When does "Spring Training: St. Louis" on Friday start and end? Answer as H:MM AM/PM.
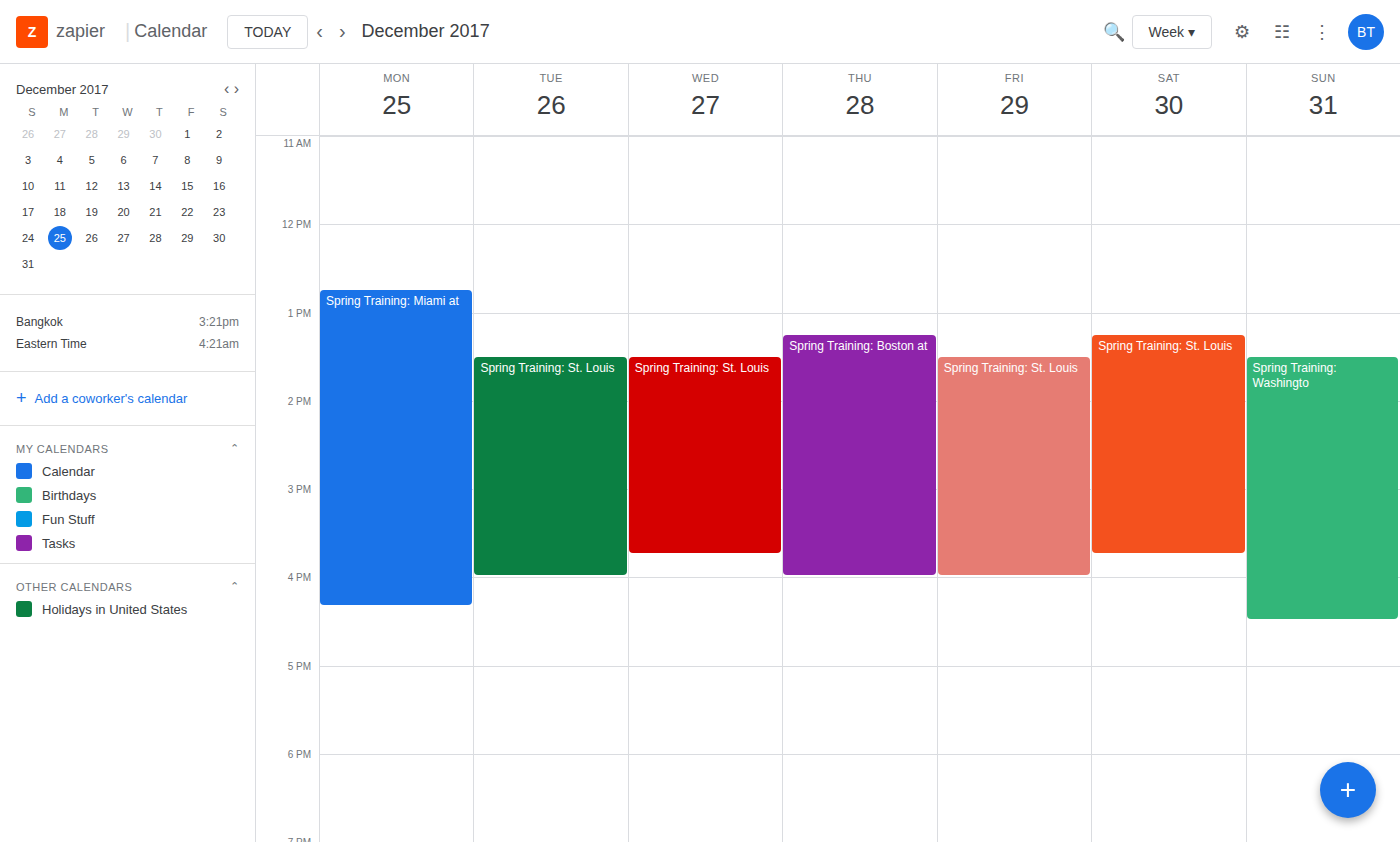
1:30 PM to 4:00 PM